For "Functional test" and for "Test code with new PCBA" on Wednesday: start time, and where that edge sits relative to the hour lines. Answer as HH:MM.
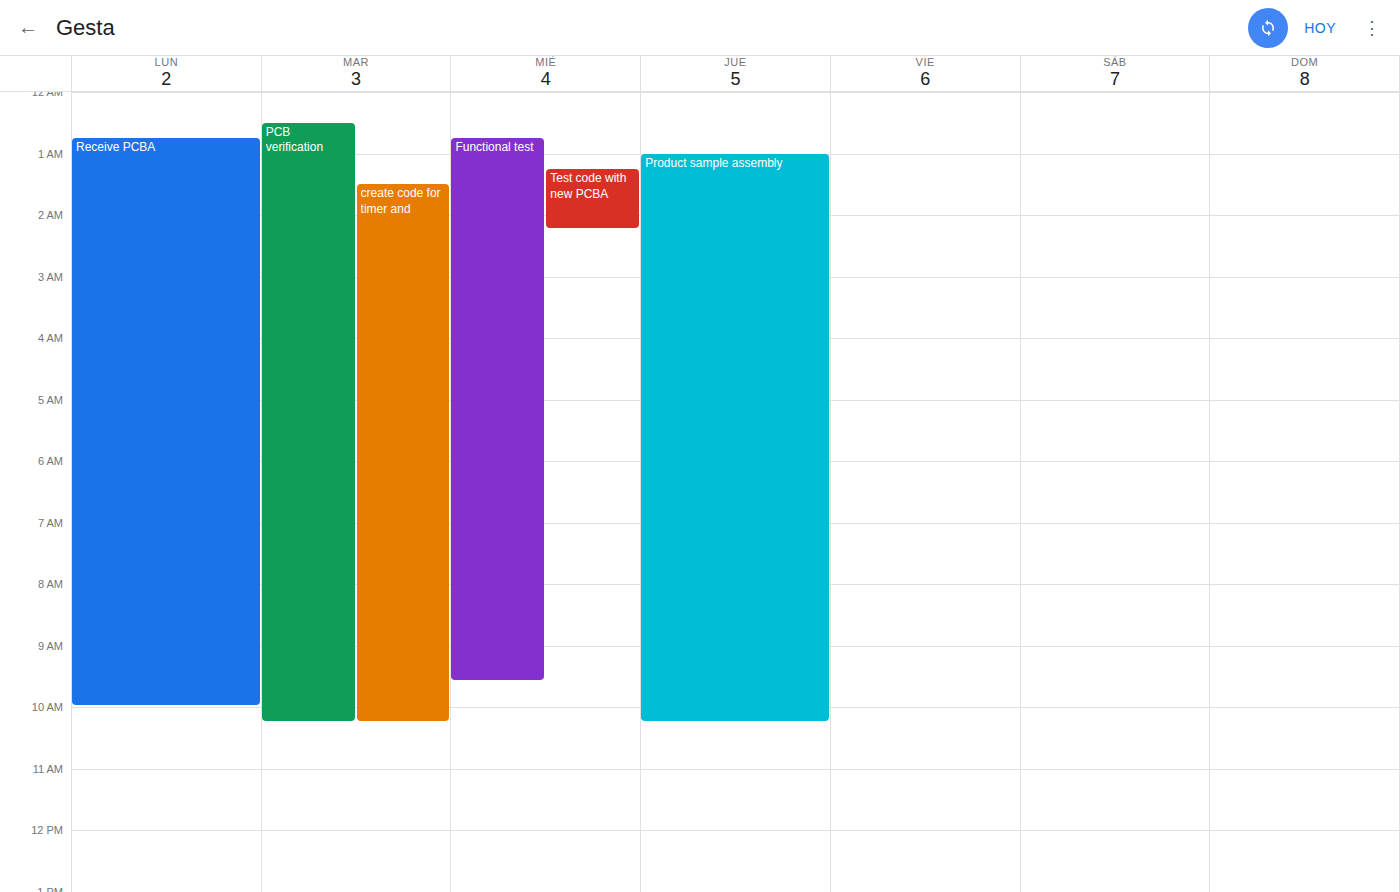
"Functional test": 00:45, neither: three quarters of the way from the 00:00 line to the 01:00 line. "Test code with new PCBA": 01:15, neither: a quarter of the way from the 01:00 line to the 02:00 line.